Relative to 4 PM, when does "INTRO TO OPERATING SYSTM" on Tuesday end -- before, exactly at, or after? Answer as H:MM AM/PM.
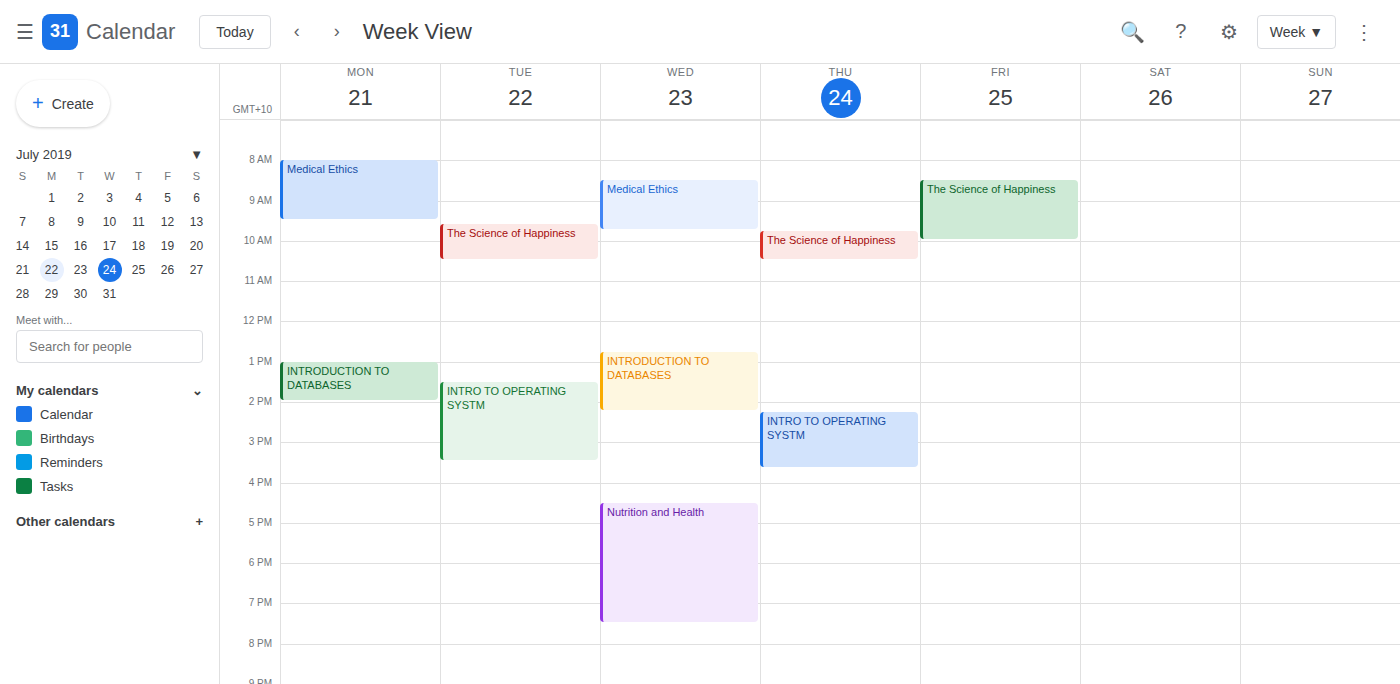
3:30 PM -- before 4 PM, 30 minutes above the 4 PM line.